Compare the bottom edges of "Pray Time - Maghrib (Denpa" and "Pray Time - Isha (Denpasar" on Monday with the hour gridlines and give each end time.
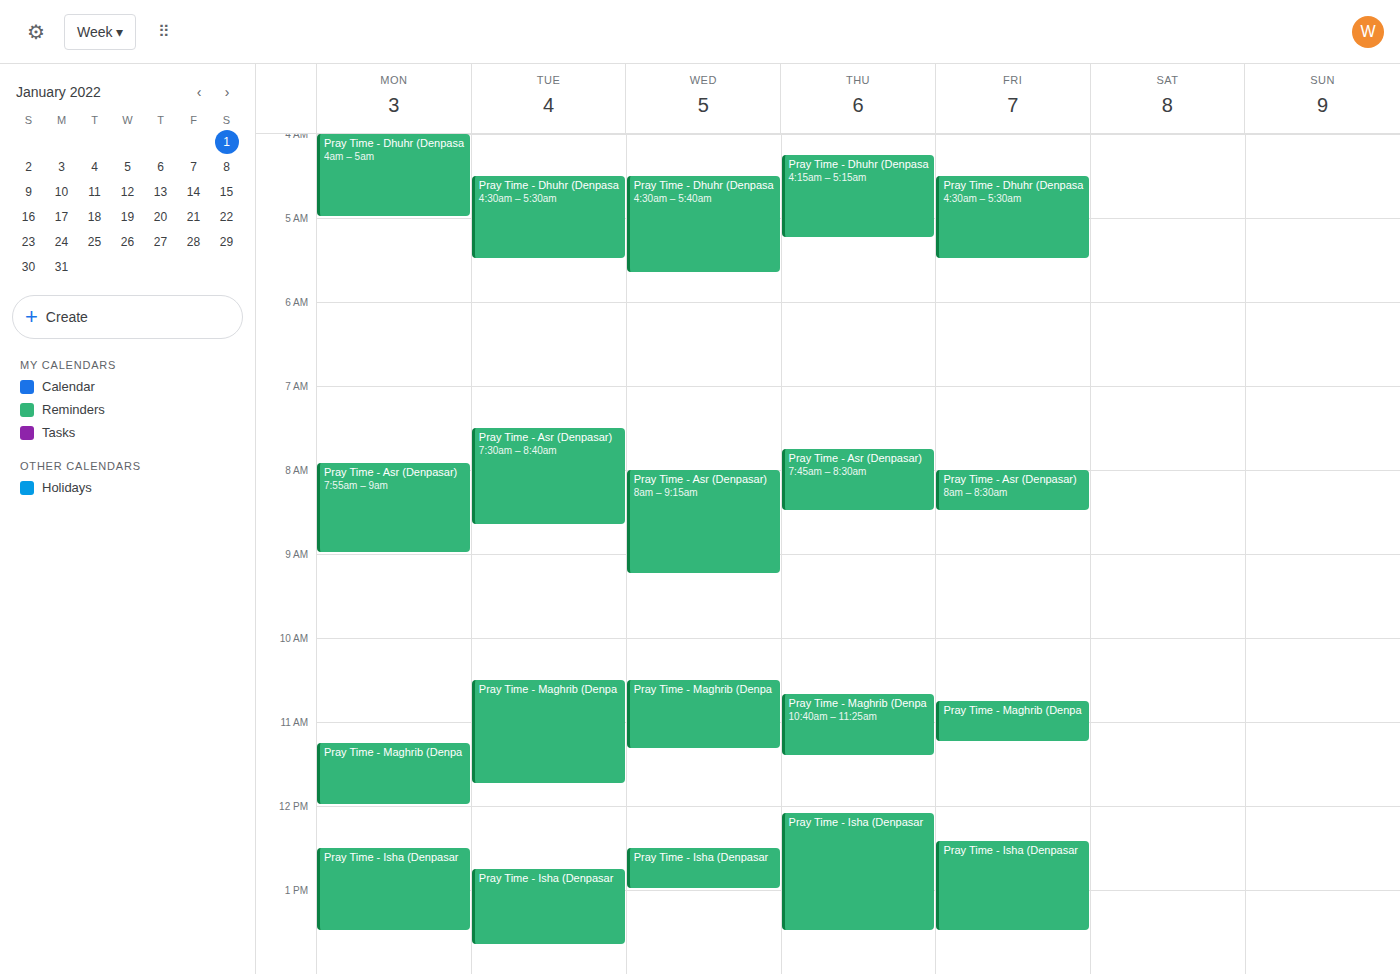
"Pray Time - Maghrib (Denpa": 12:00 PM, exactly on the 12 PM line. "Pray Time - Isha (Denpasar": 1:30 PM, halfway between the 1 PM and 2 PM lines.